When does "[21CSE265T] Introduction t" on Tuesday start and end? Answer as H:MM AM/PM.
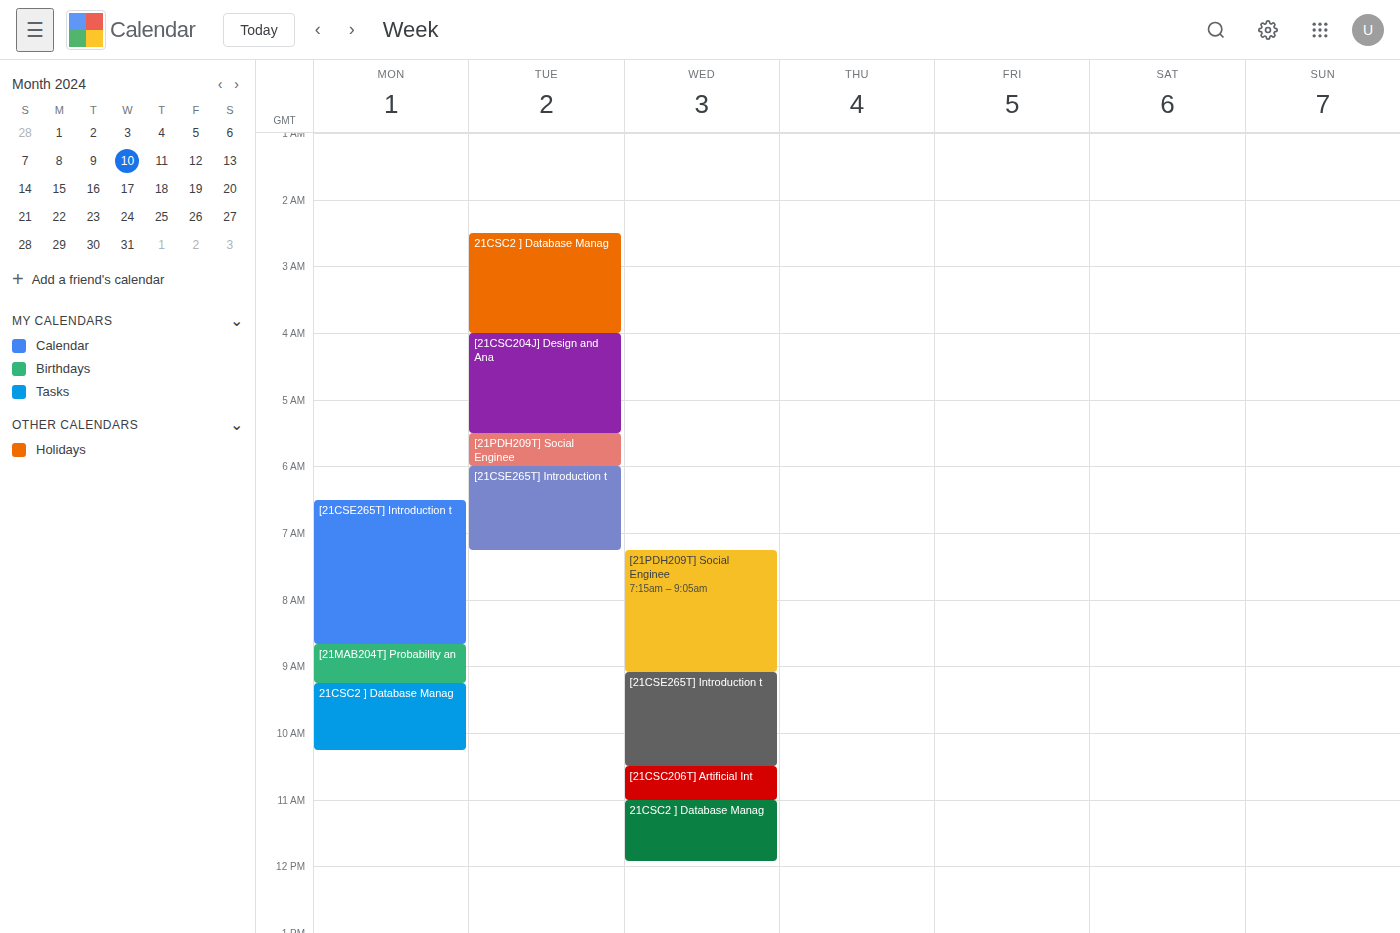
6:00 AM to 7:15 AM